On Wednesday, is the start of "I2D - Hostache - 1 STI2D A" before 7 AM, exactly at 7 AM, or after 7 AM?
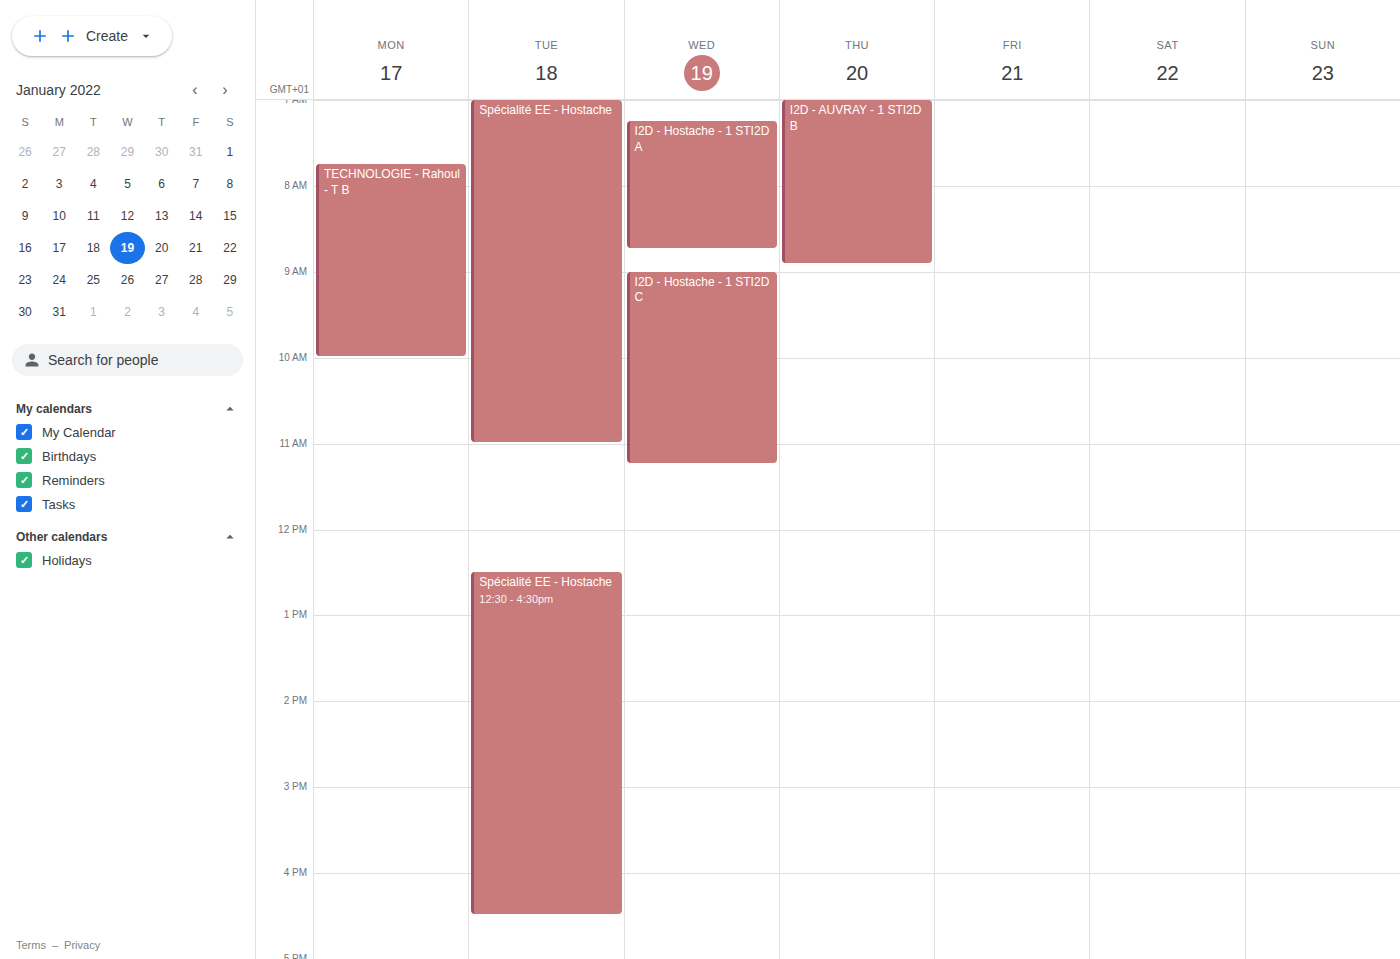
7:15 AM -- after 7 AM, 15 minutes below the 7 AM line.